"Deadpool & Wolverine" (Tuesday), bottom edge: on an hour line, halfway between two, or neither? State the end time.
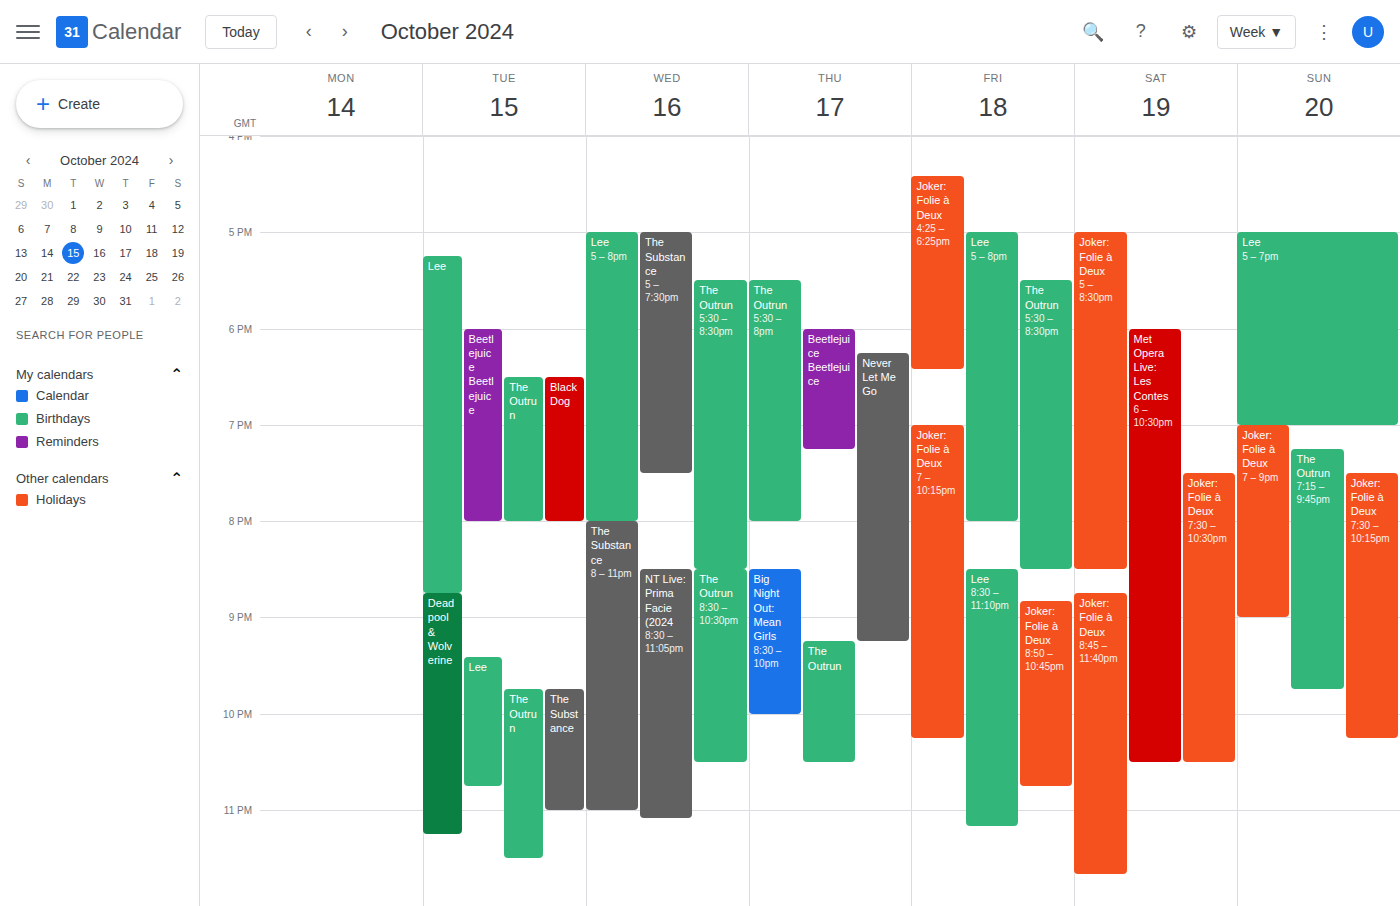
11:15 PM -- neither: a quarter of the way from the 11 PM line to the 12 AM line.